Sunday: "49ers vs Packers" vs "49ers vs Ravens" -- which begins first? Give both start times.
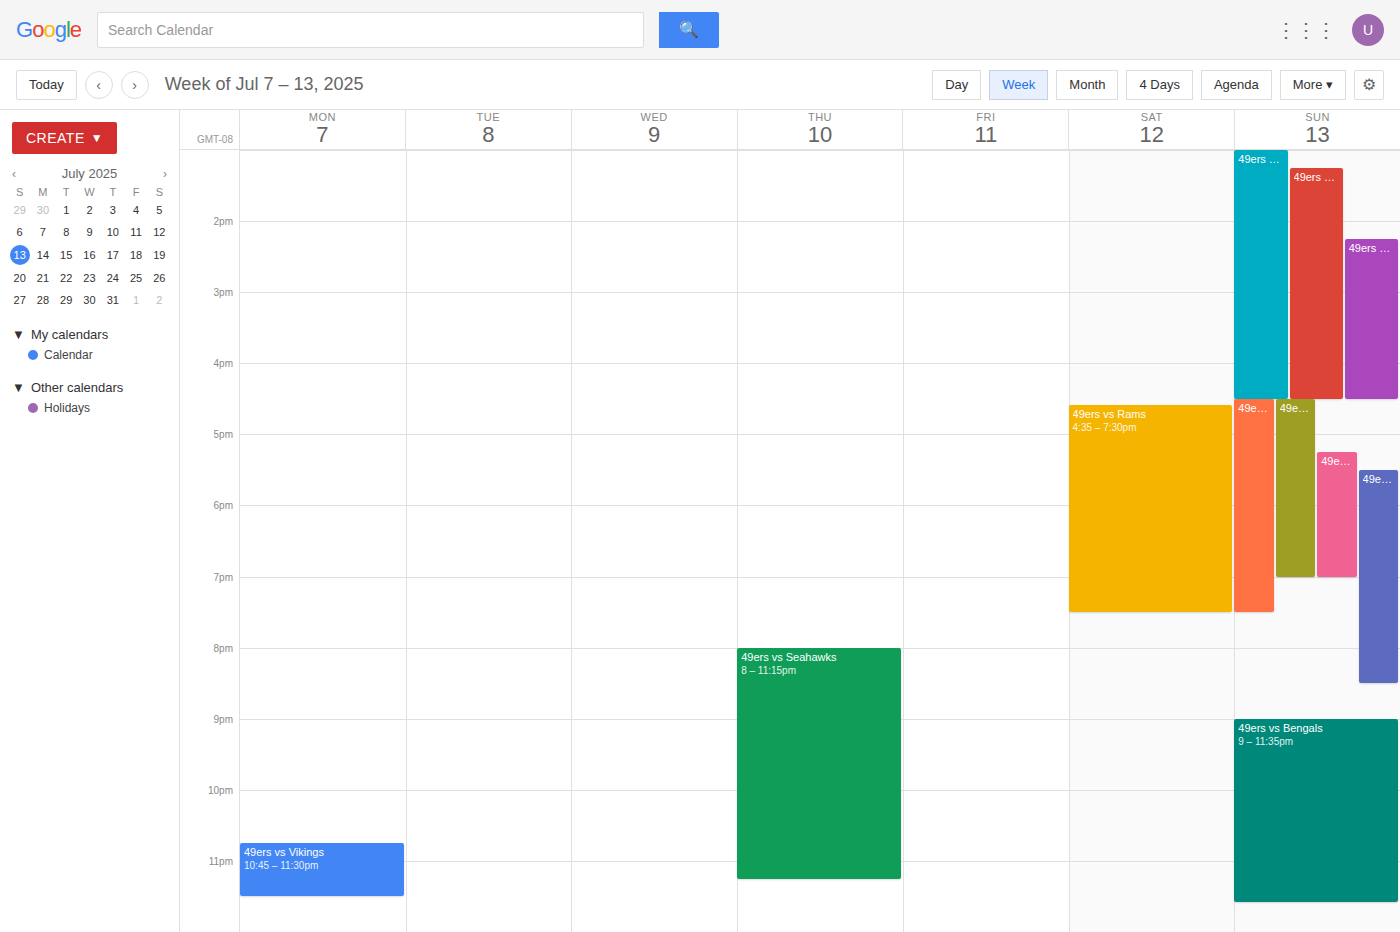
"49ers vs Ravens" 5:15 PM; "49ers vs Packers" 5:30 PM.